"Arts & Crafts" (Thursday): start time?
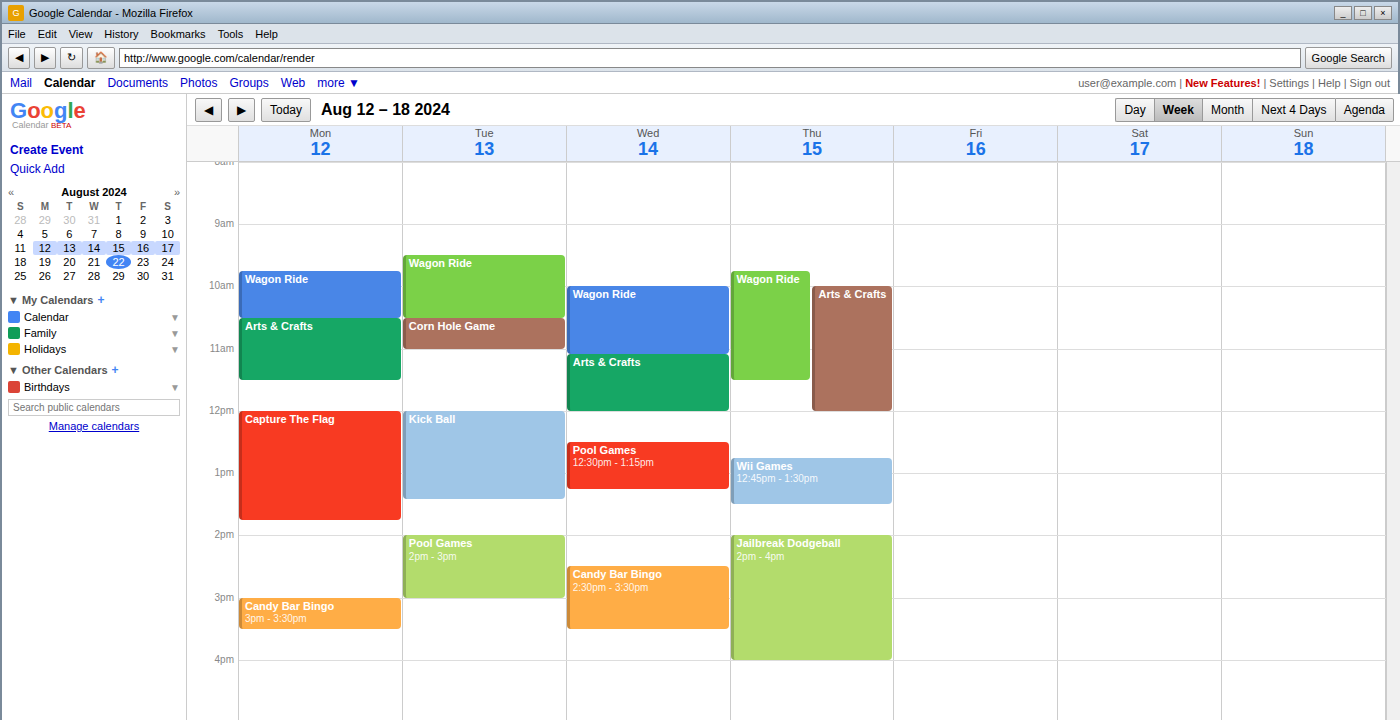
10:00